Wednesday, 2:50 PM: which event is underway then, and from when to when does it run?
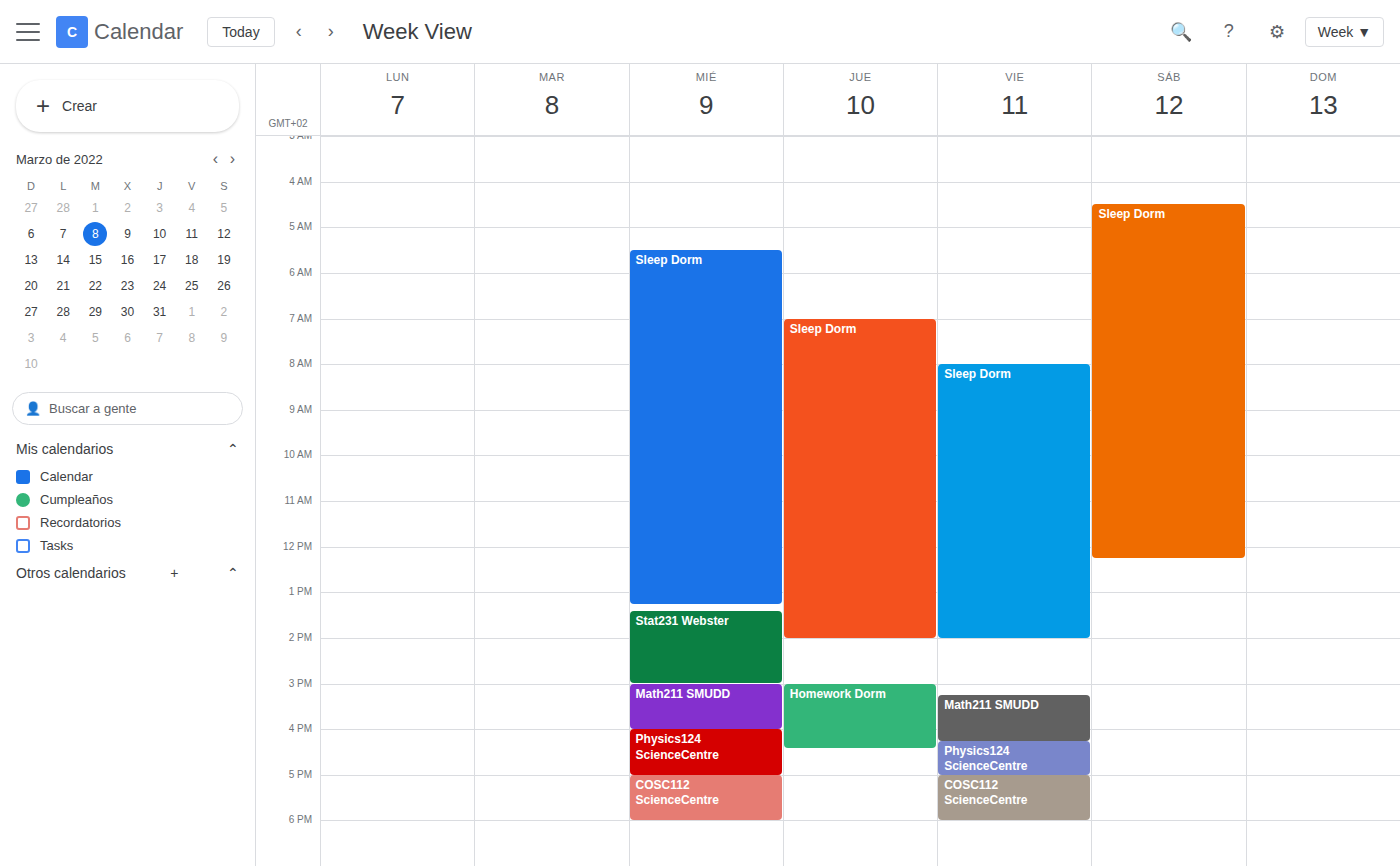
"Stat231 Webster", 1:25 PM to 3:00 PM